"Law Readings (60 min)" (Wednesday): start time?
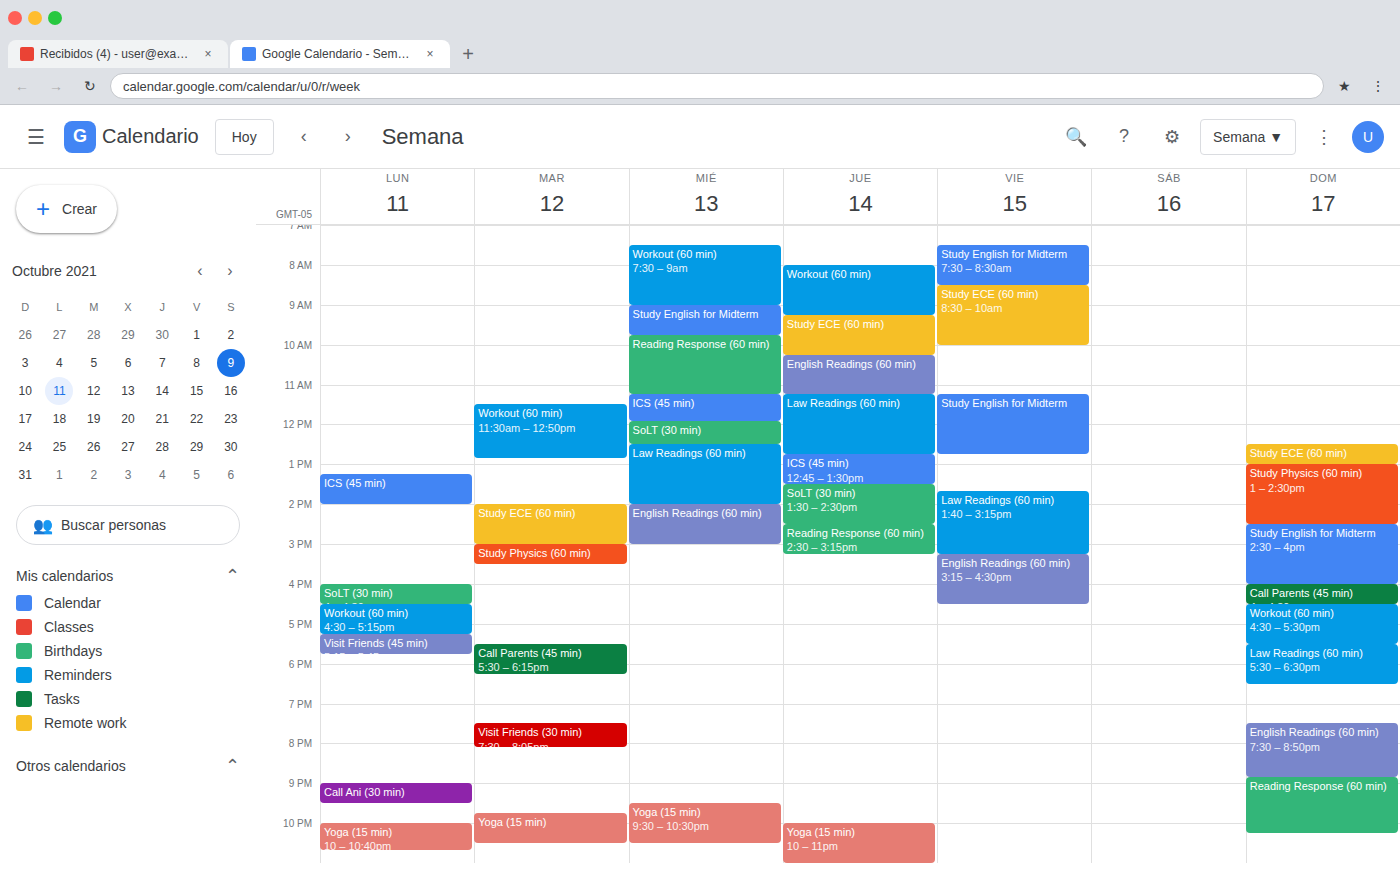
12:30